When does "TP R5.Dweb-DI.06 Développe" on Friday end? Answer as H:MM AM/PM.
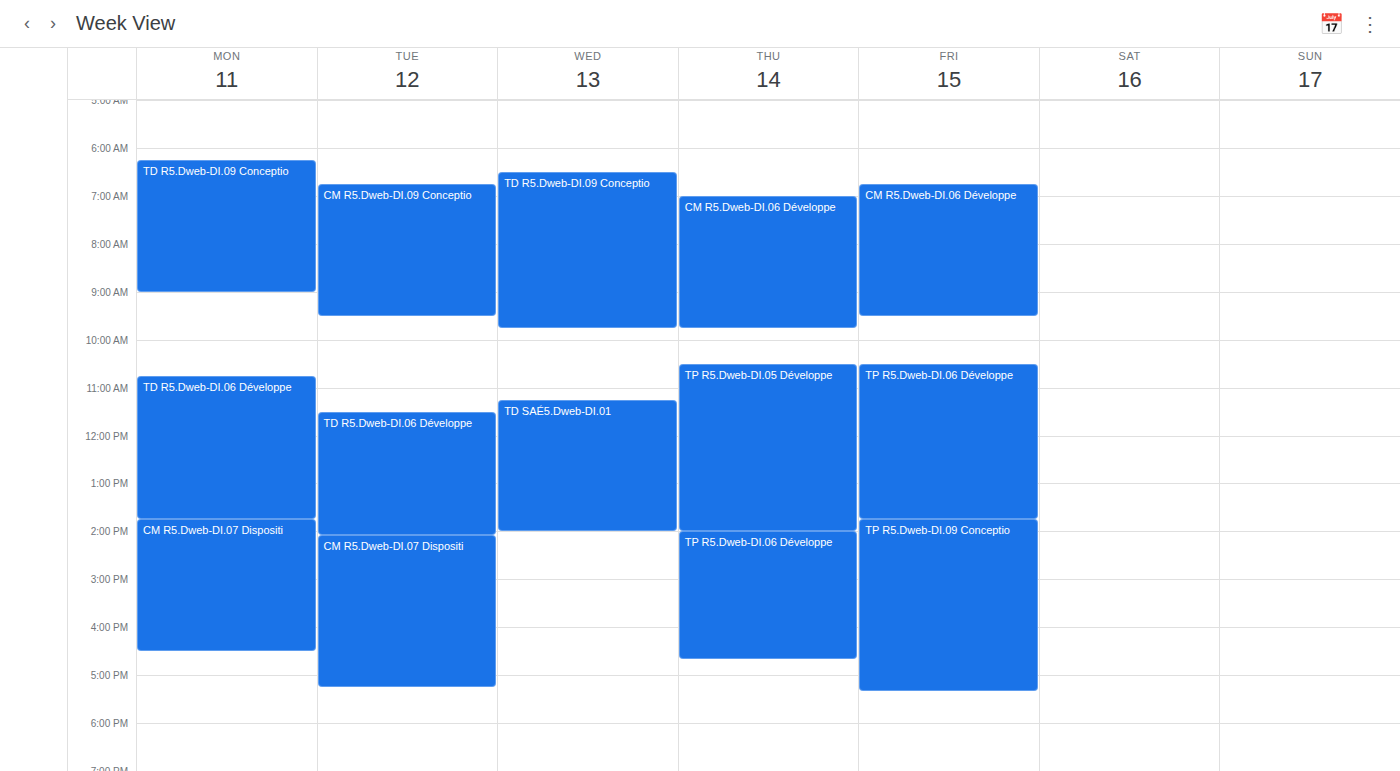
1:45 PM